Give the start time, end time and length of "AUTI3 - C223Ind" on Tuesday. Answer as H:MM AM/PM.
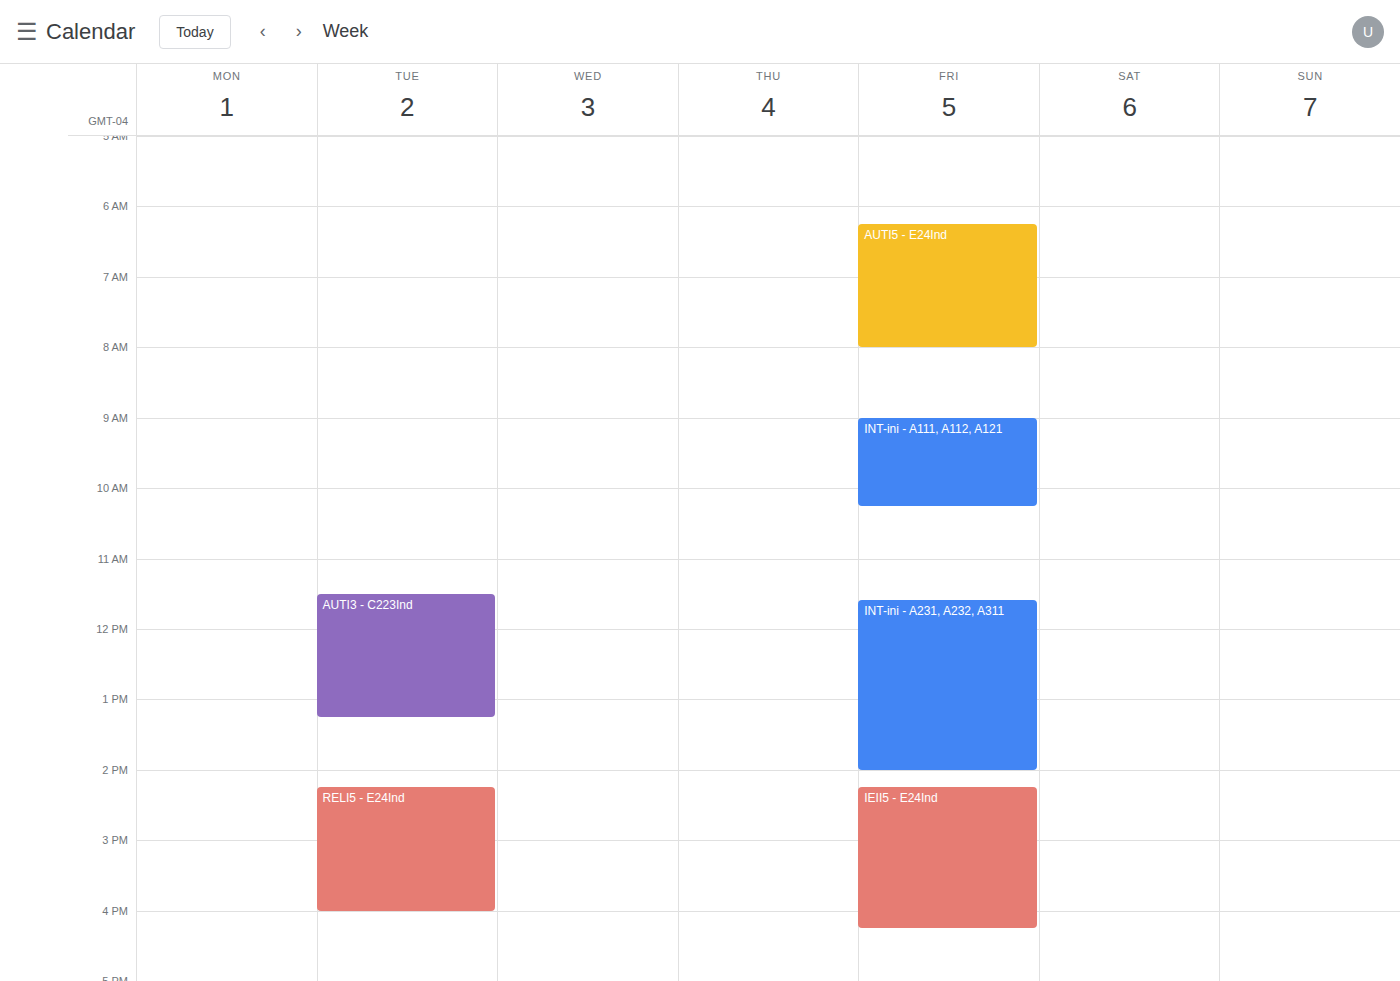
11:30 AM to 1:15 PM, 1 hour 45 minutes